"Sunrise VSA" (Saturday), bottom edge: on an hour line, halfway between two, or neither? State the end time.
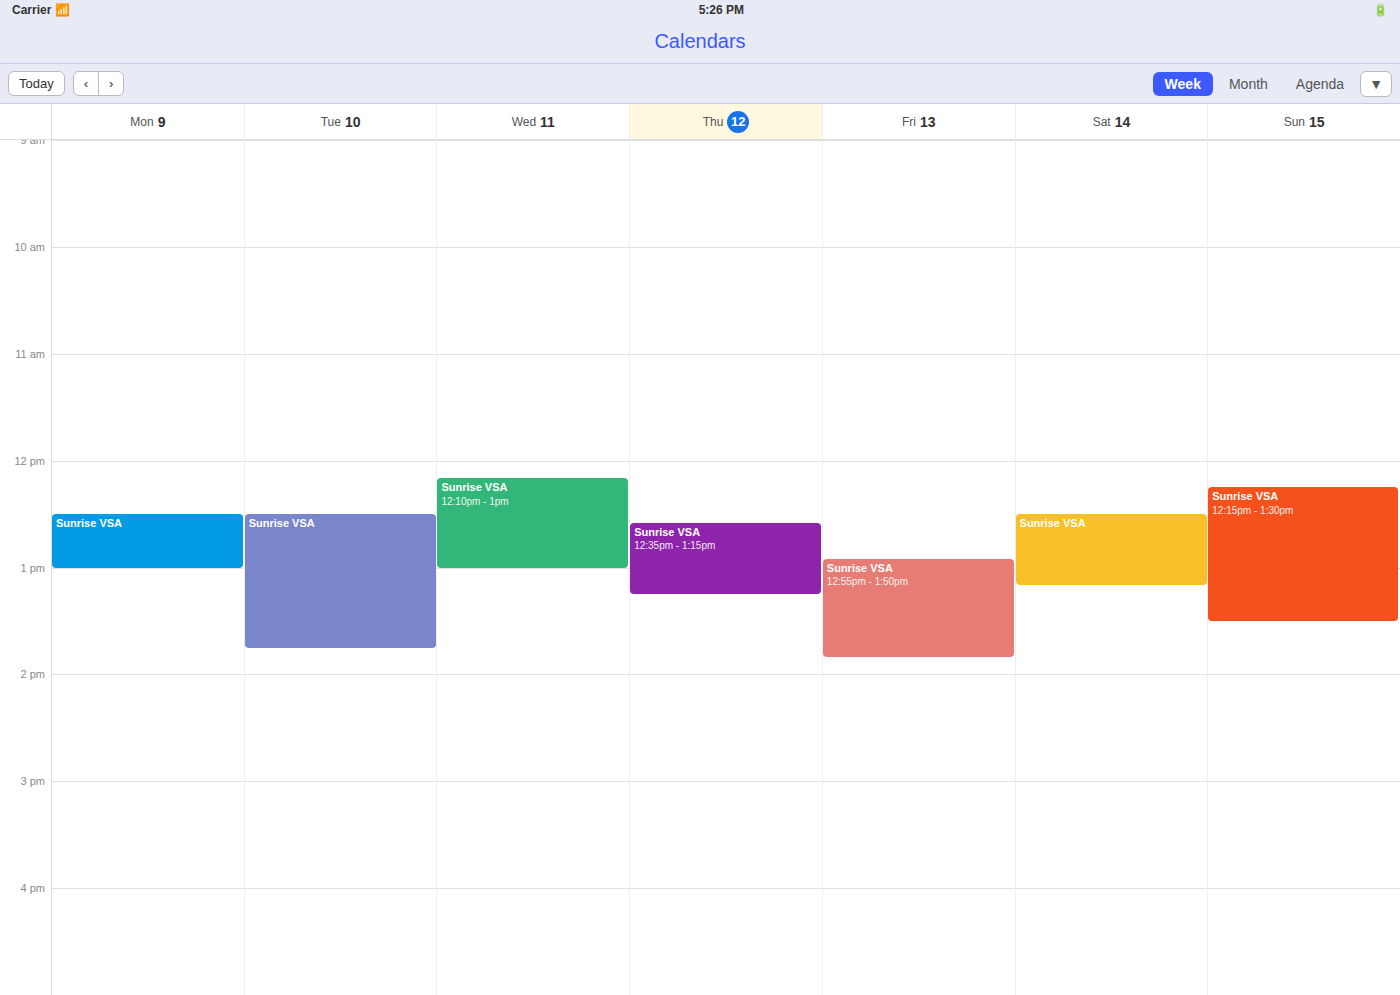
1:10 PM -- neither: 10 minutes below the 1 PM line and 50 minutes above the 2 PM line.